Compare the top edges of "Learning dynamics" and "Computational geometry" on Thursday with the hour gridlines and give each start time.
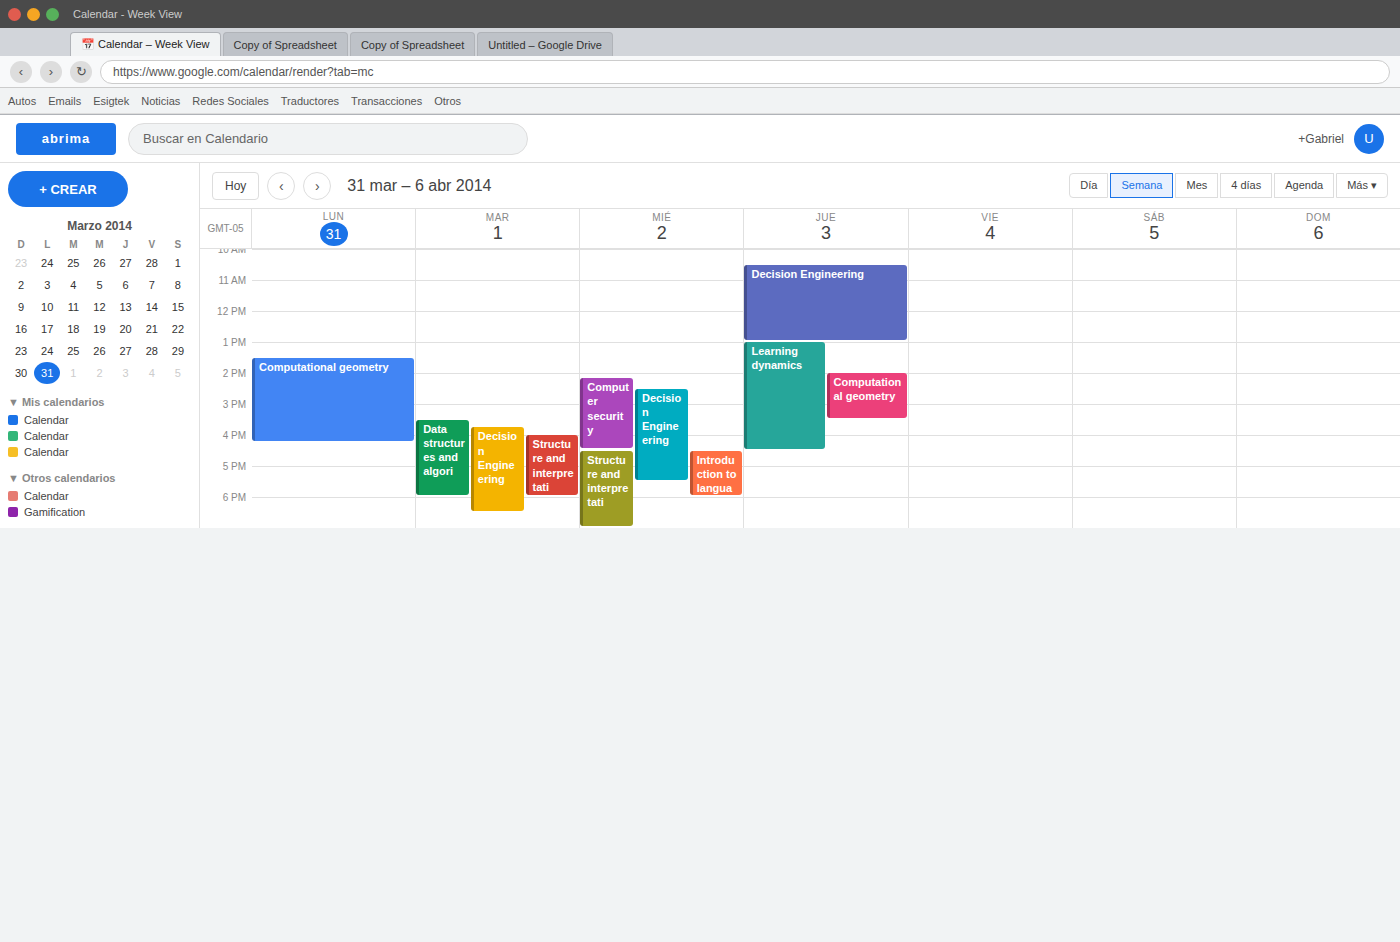
"Learning dynamics": 1:00 PM, exactly on the 1 PM line. "Computational geometry": 2:00 PM, exactly on the 2 PM line.